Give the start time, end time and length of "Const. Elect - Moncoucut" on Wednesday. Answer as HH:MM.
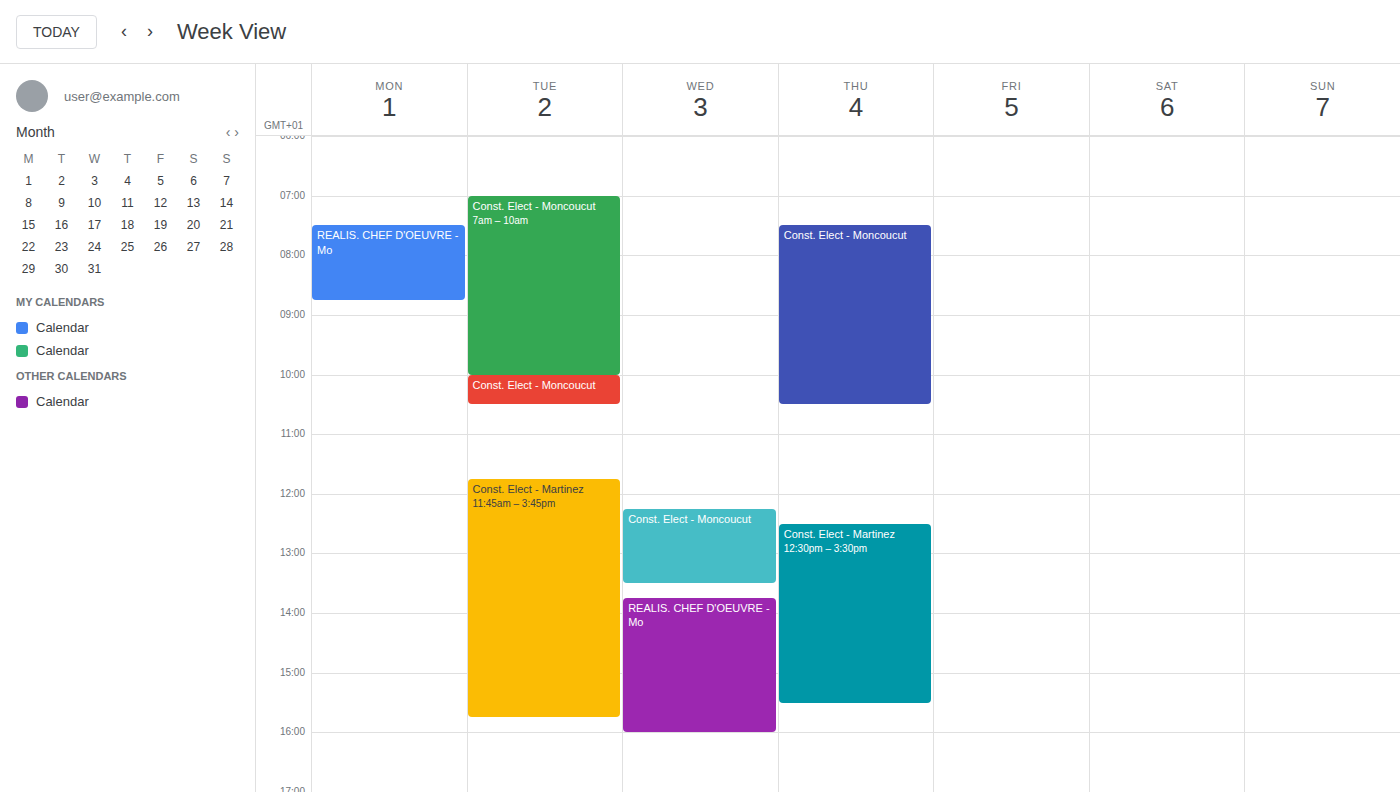
12:15 to 13:30, 1 hour 15 minutes